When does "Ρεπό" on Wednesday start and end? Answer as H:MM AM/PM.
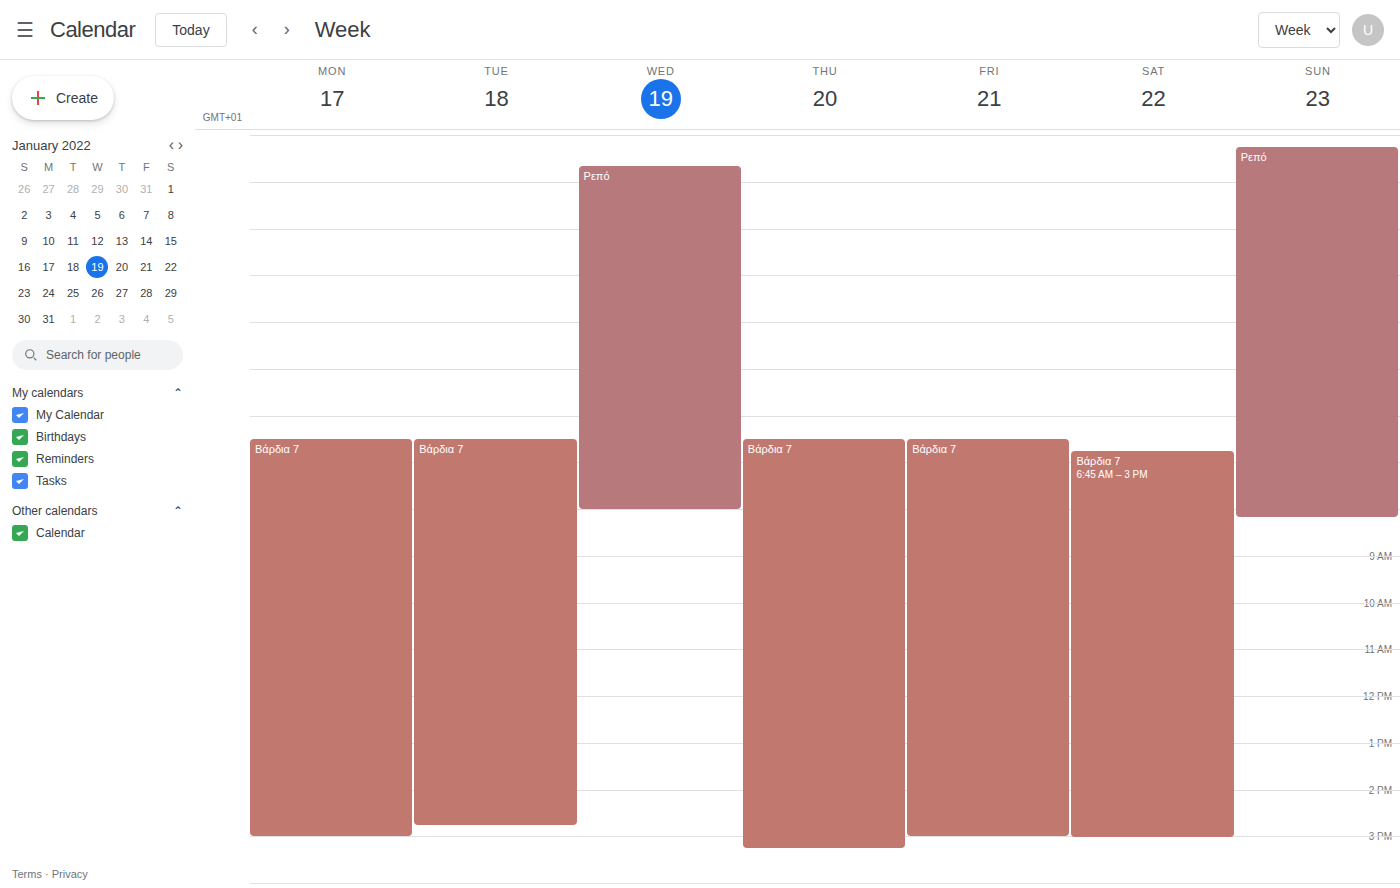
12:40 AM to 8:00 AM